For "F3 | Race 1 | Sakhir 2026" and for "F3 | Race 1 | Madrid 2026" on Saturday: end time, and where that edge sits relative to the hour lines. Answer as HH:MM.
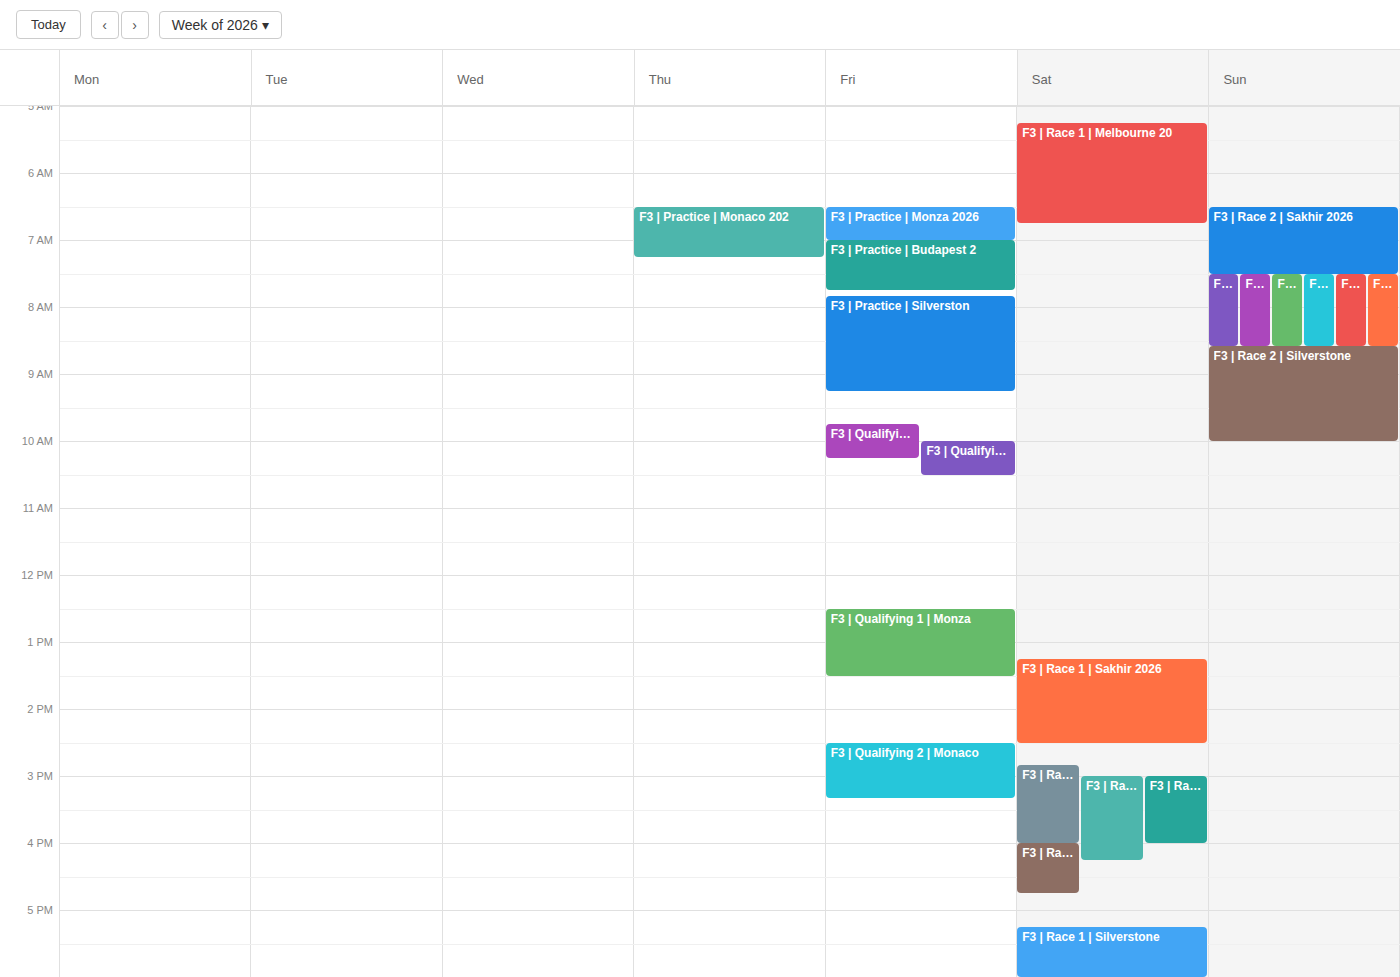
"F3 | Race 1 | Sakhir 2026": 14:30, halfway between the 14:00 and 15:00 lines. "F3 | Race 1 | Madrid 2026": 16:00, exactly on the 16:00 line.